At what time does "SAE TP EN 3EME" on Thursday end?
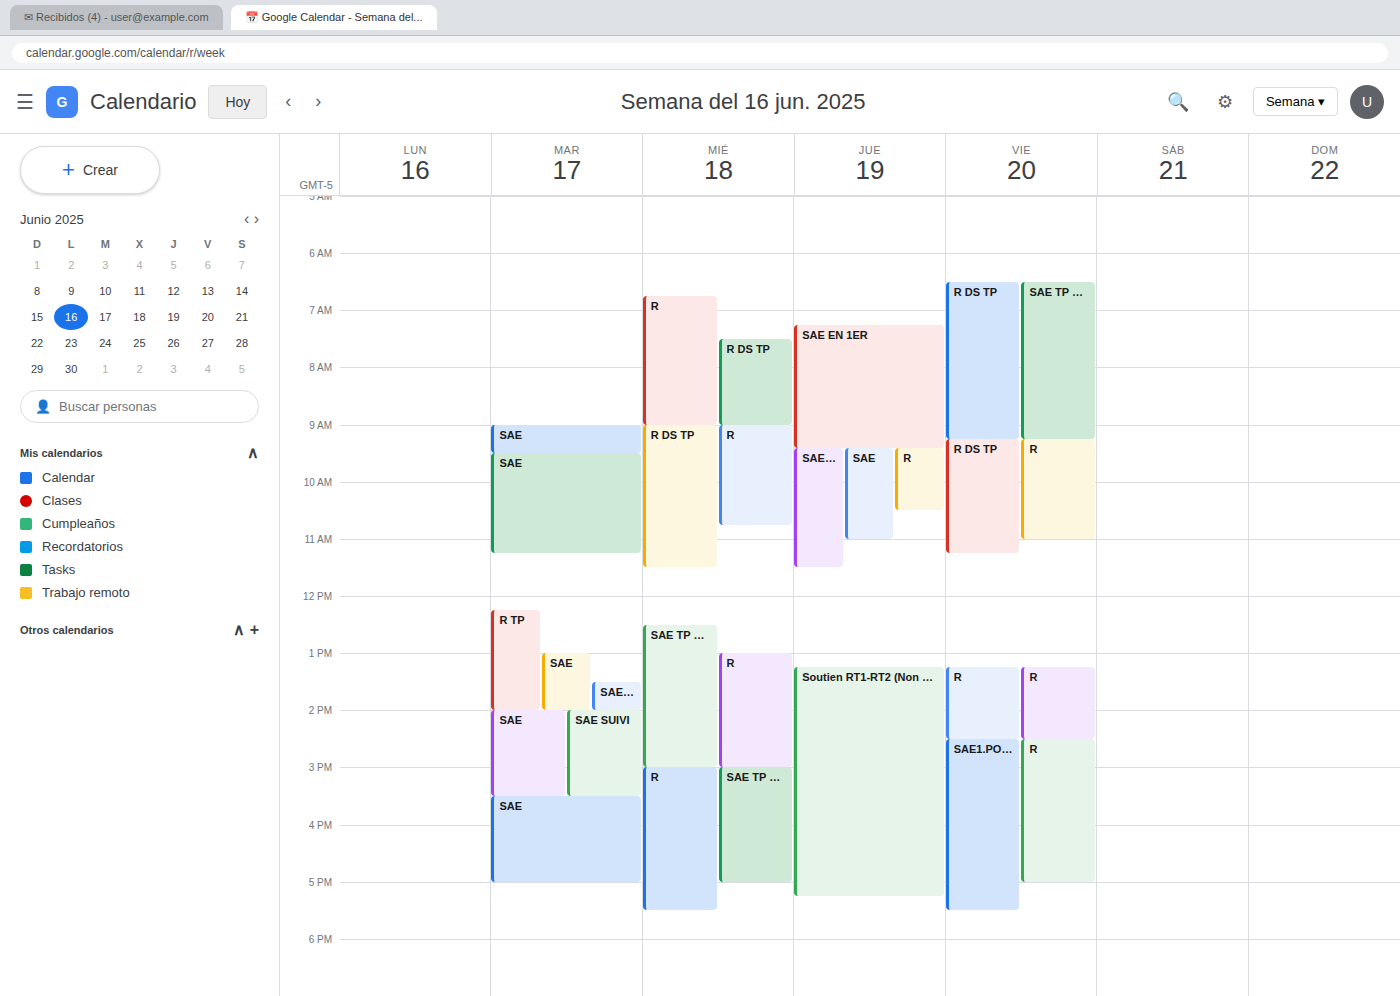
11:30 AM